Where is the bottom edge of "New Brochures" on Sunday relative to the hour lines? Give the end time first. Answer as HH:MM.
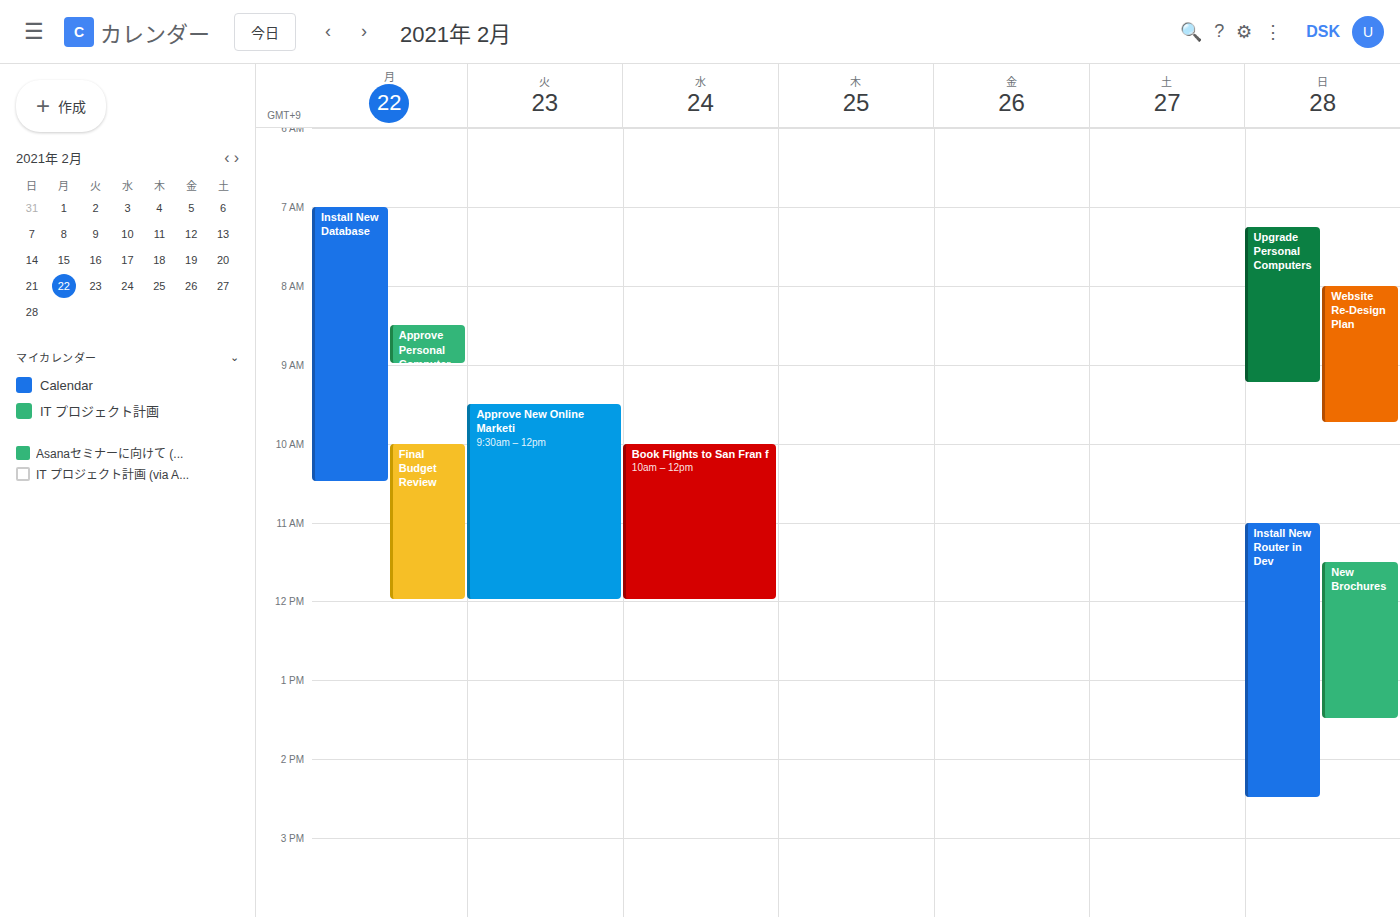
13:30 -- halfway between the 13:00 and 14:00 lines.